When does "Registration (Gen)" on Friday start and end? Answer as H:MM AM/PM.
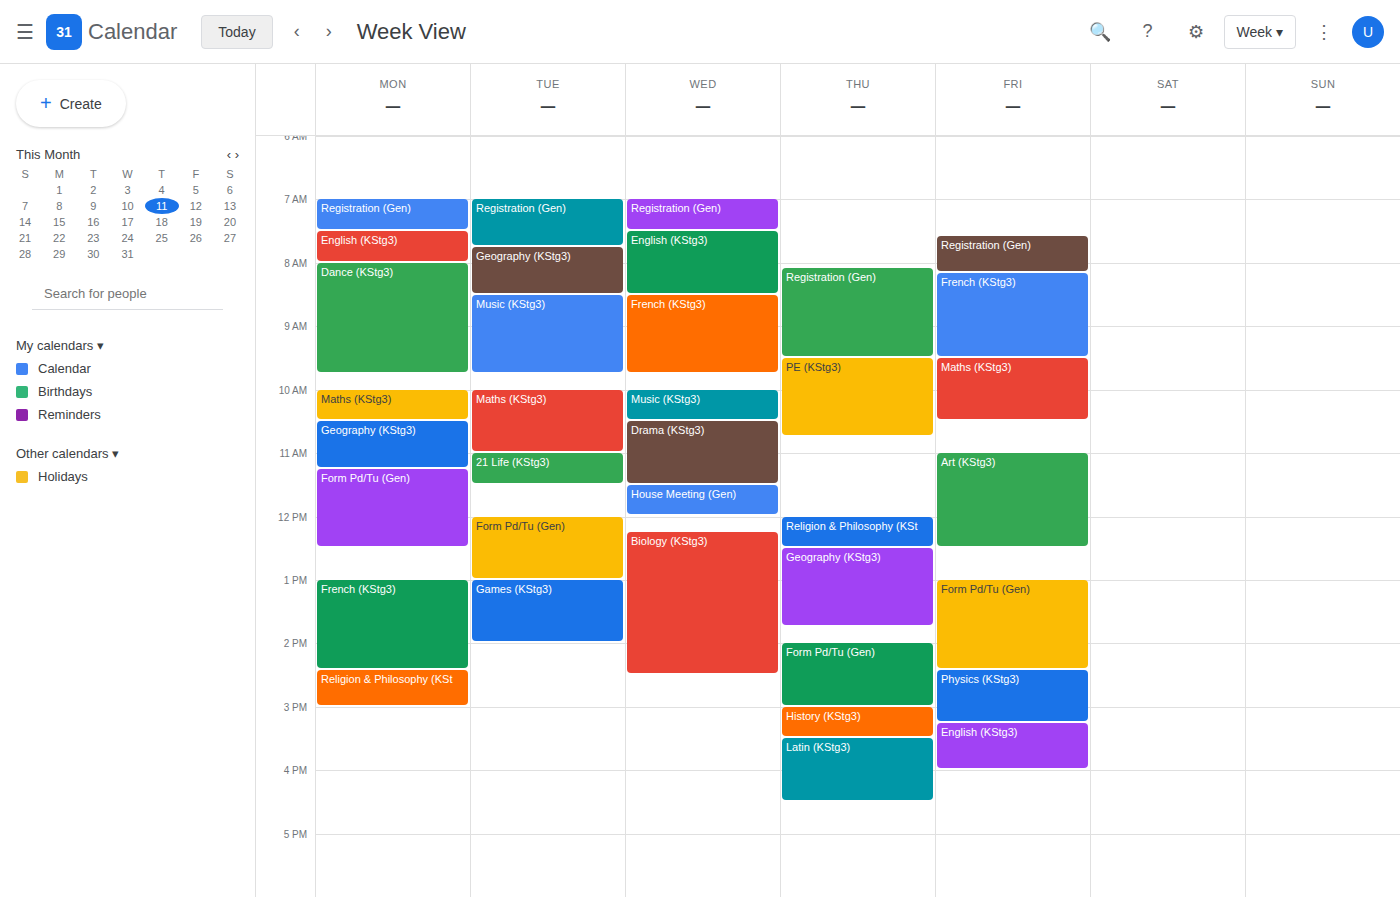
7:35 AM to 8:10 AM